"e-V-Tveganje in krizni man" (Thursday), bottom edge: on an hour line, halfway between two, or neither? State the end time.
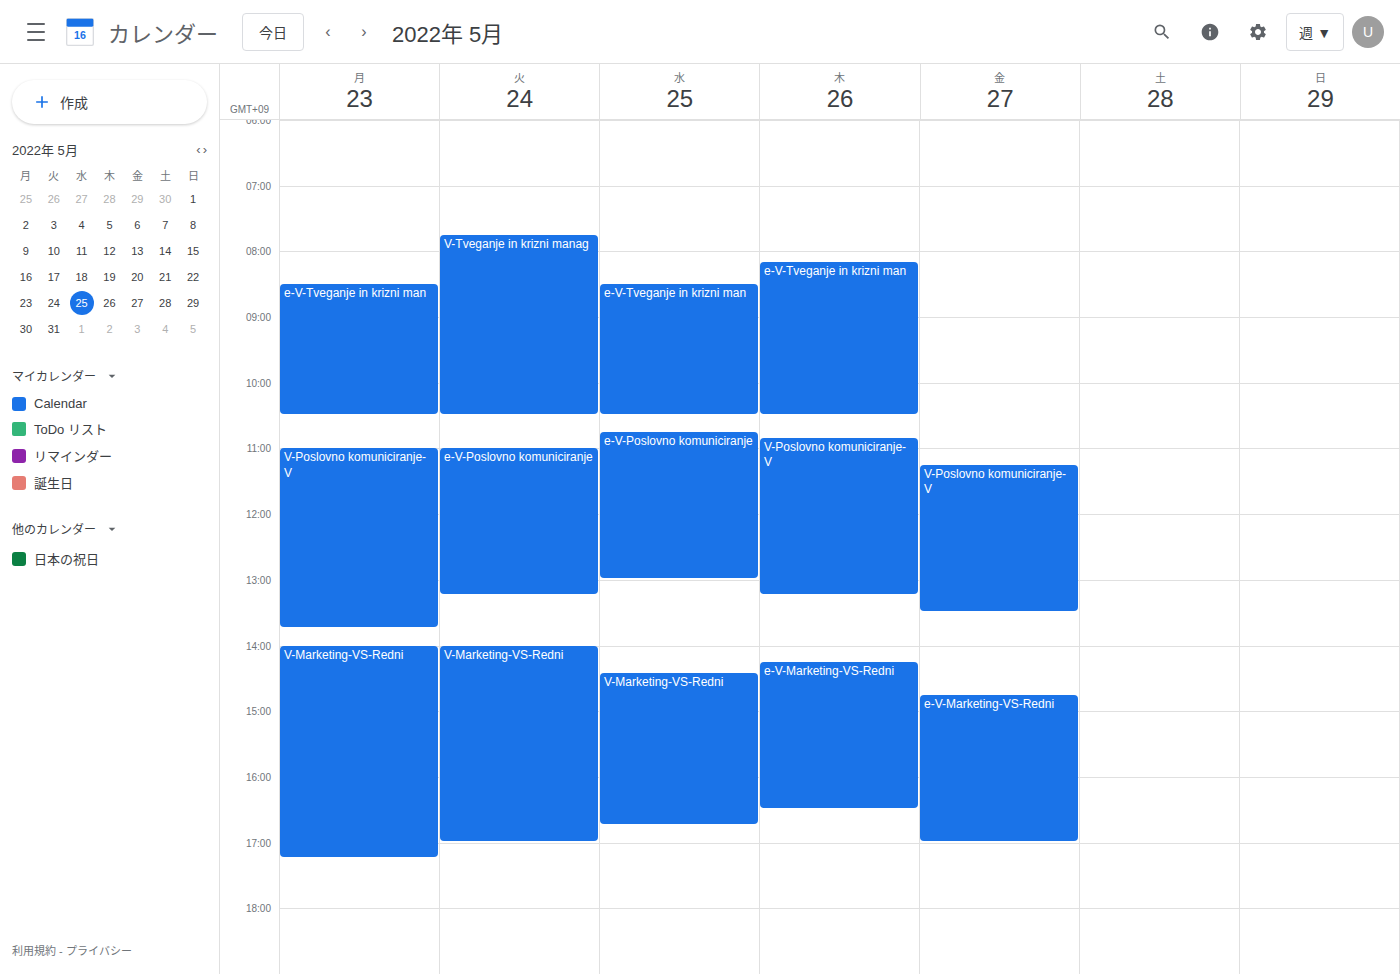
10:30 AM -- halfway between the 10 AM and 11 AM lines.